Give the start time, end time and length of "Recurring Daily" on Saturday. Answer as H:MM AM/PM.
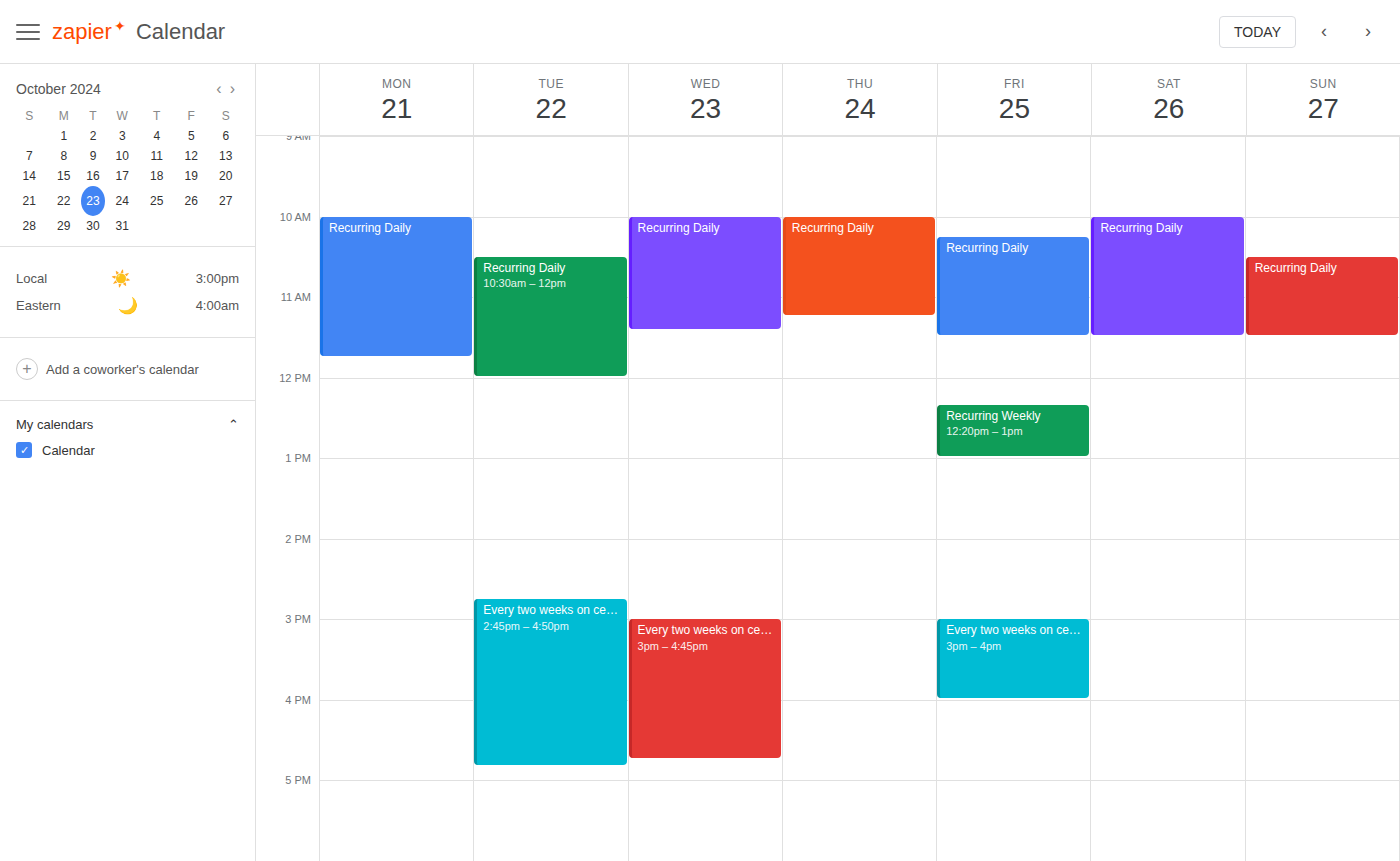
10:00 AM to 11:30 AM, 1 hour 30 minutes